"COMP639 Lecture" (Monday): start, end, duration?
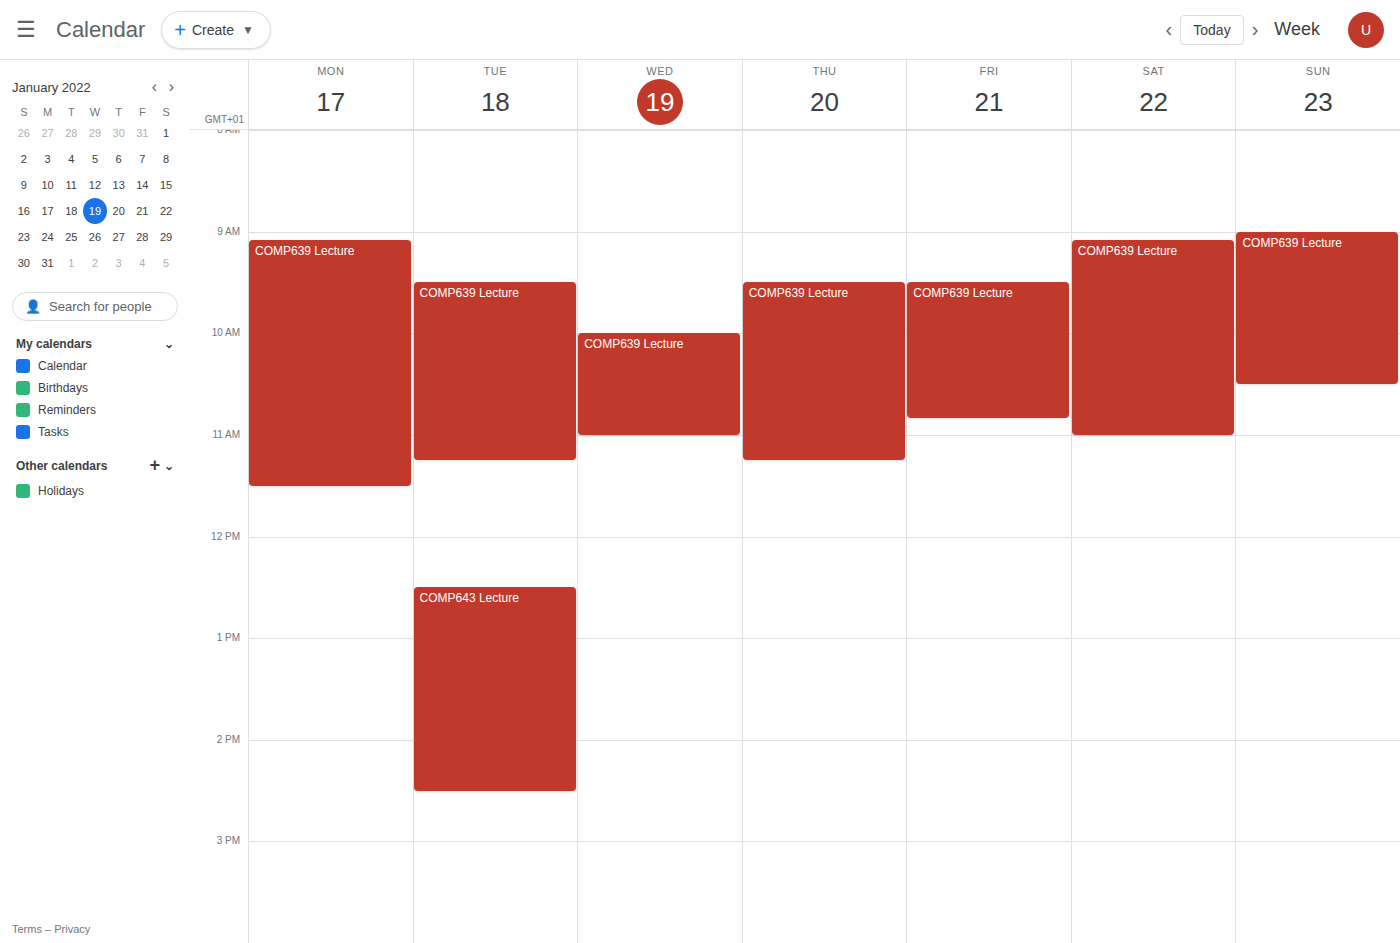
9:05 AM to 11:30 AM, 2 hours 25 minutes